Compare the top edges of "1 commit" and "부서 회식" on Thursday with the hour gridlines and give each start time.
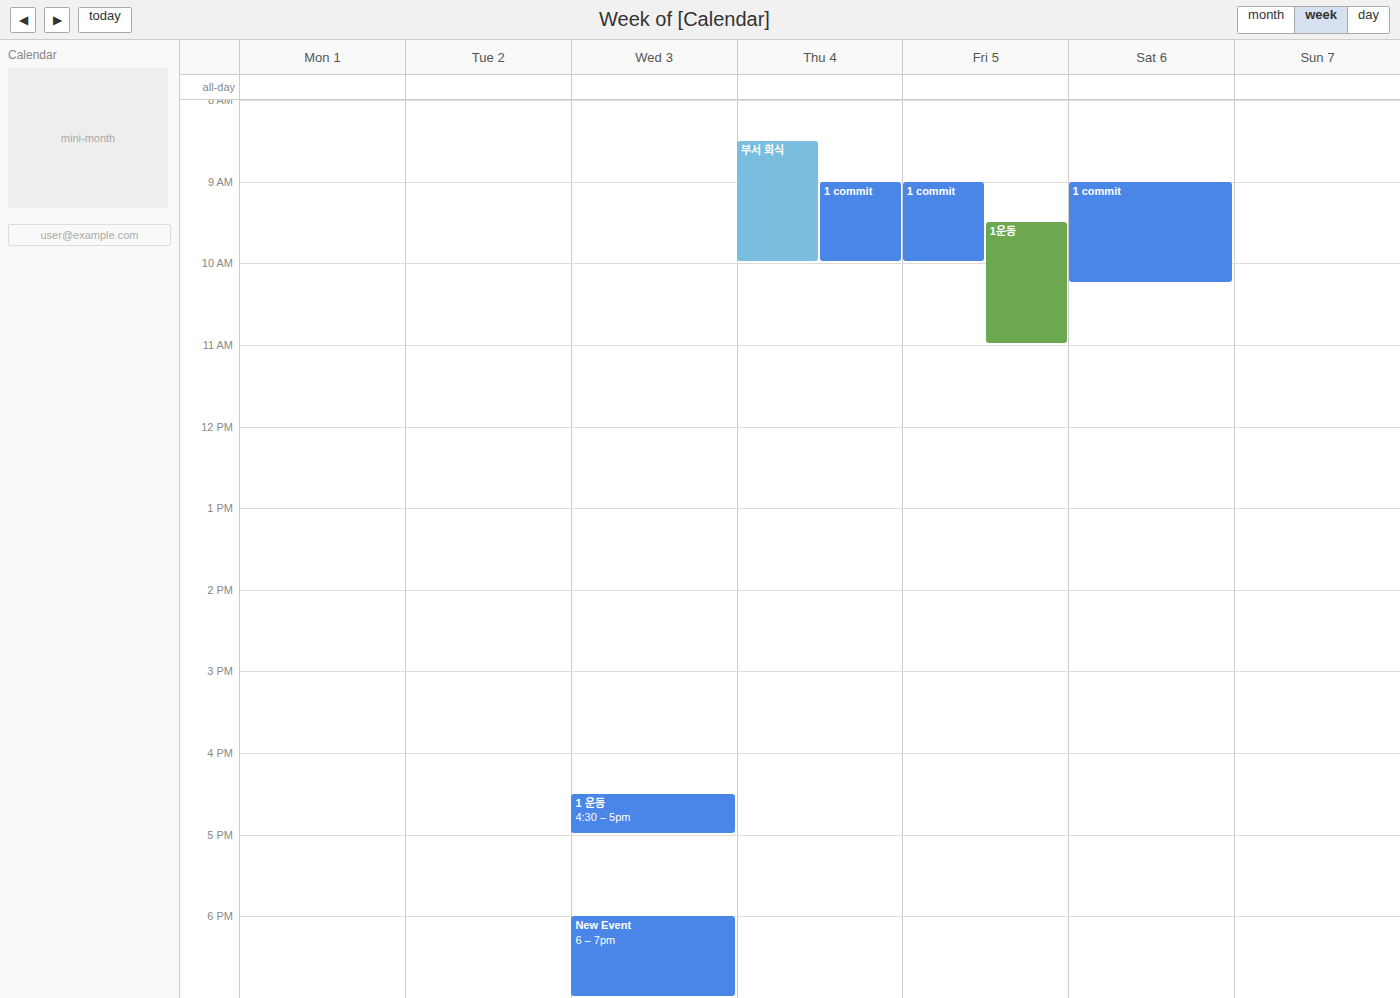
"1 commit": 9:00 AM, exactly on the 9 AM line. "부서 회식": 8:30 AM, halfway between the 8 AM and 9 AM lines.